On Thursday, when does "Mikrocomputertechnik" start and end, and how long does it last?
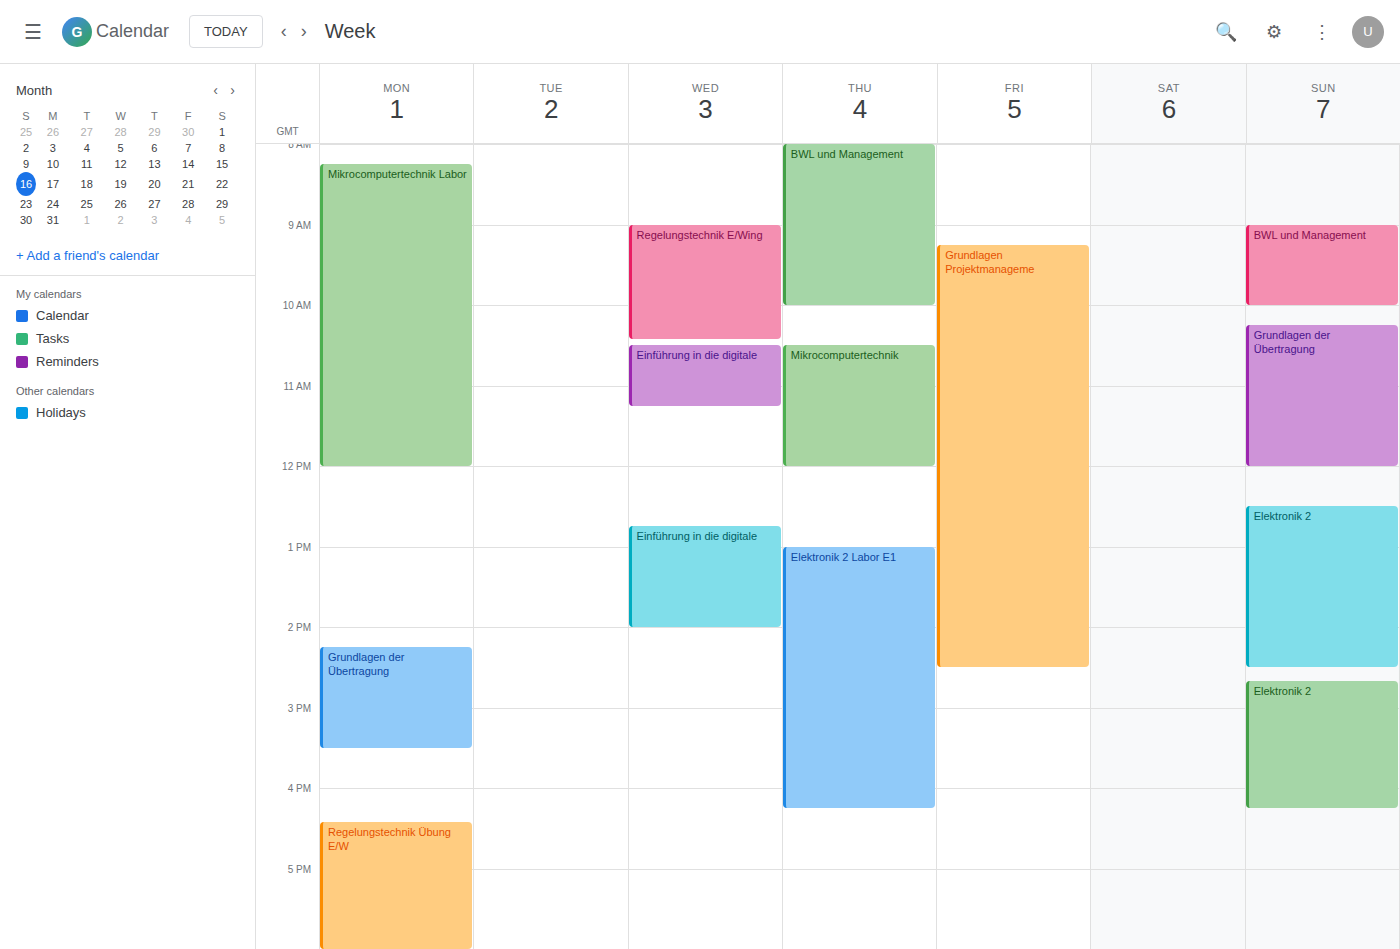
10:30 AM to 12:00 PM, 1 hour 30 minutes